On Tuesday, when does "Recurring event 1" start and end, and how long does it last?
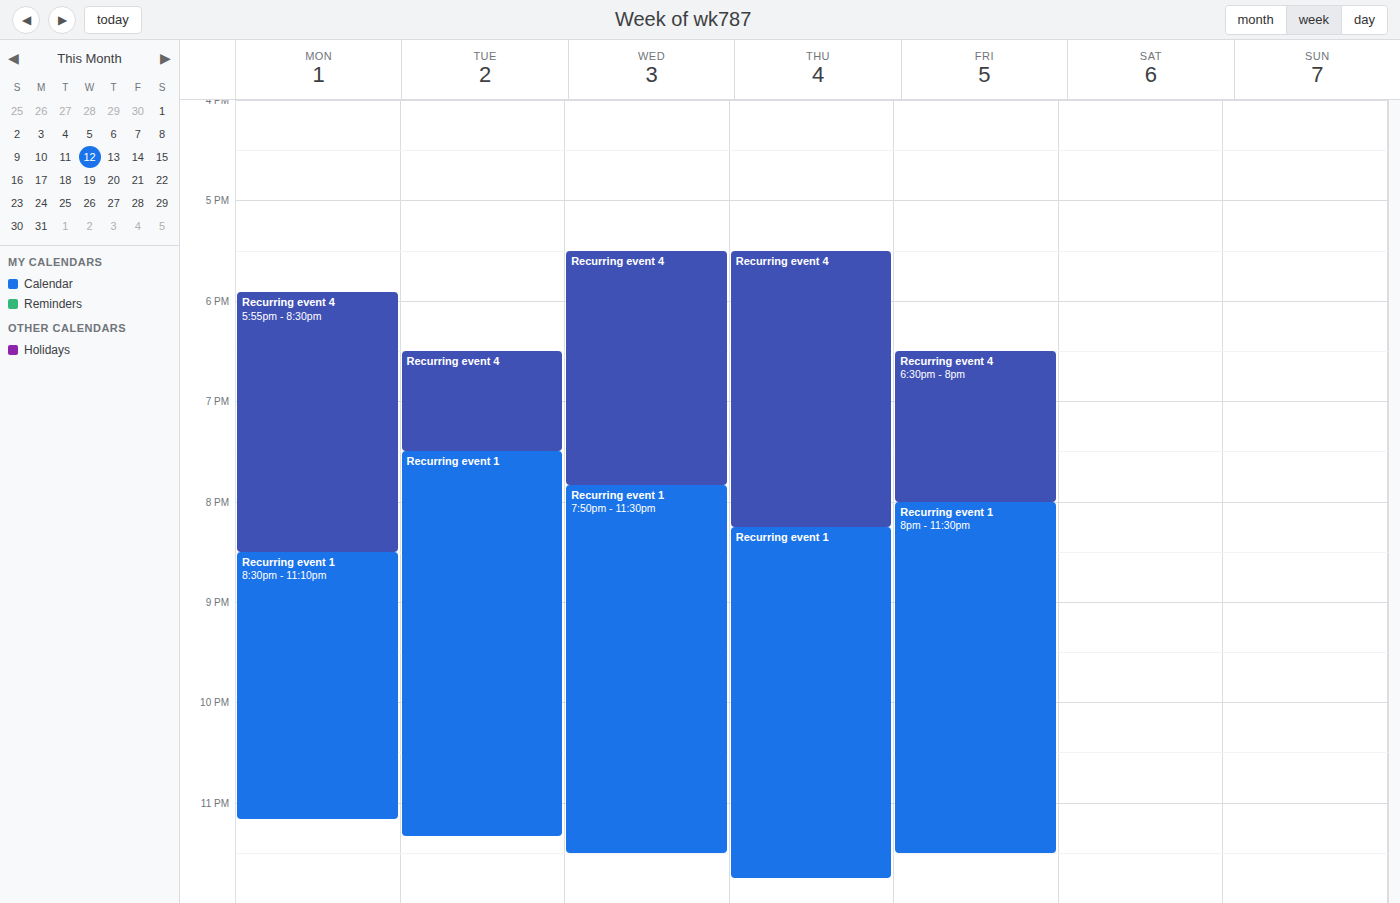
7:30 PM to 11:20 PM, 3 hours 50 minutes